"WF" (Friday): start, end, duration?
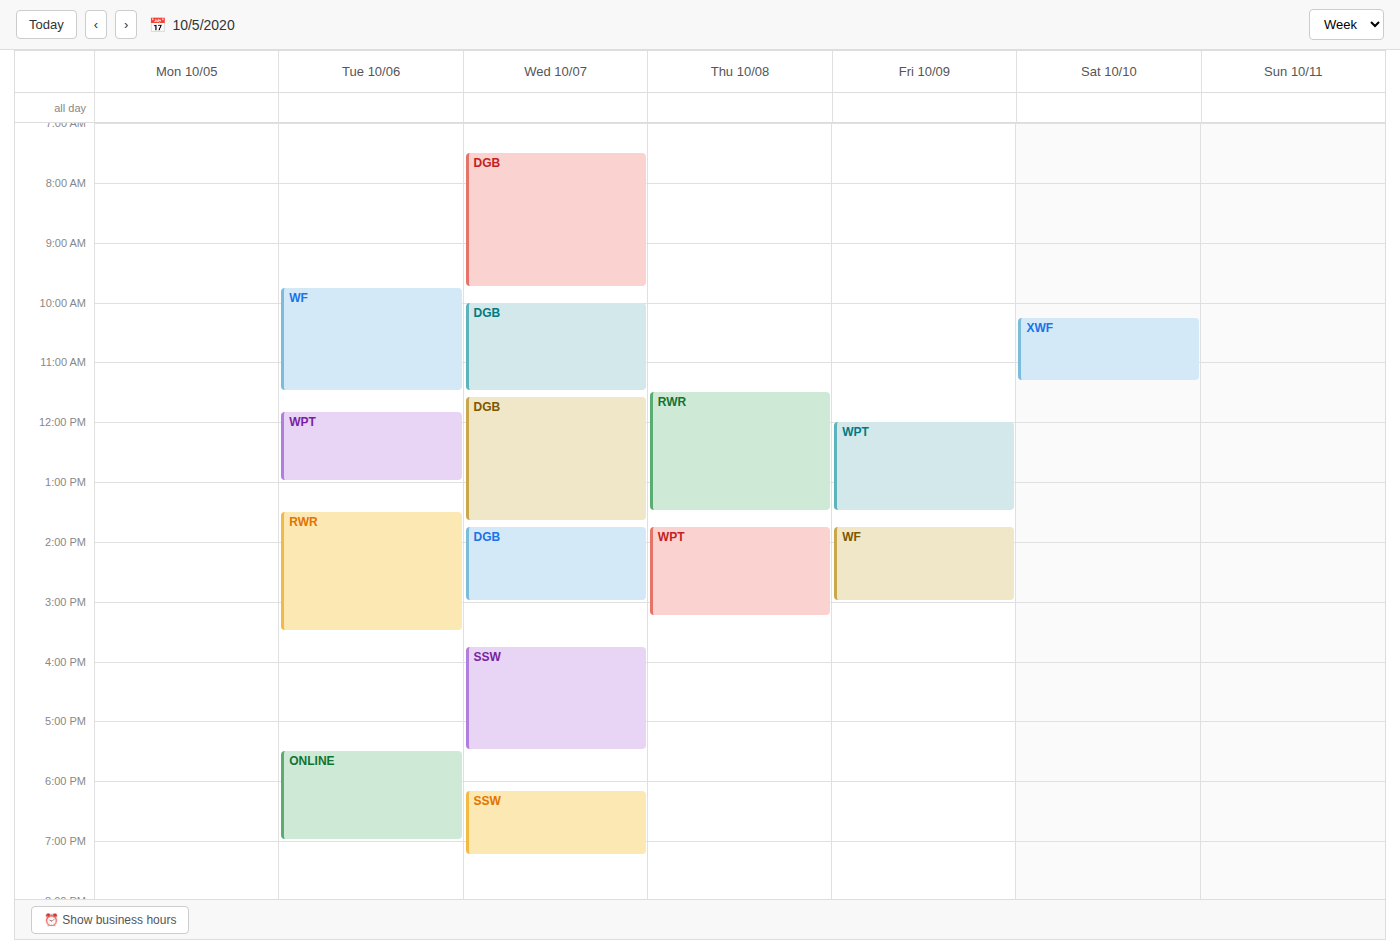
1:45 PM to 3:00 PM, 1 hour 15 minutes